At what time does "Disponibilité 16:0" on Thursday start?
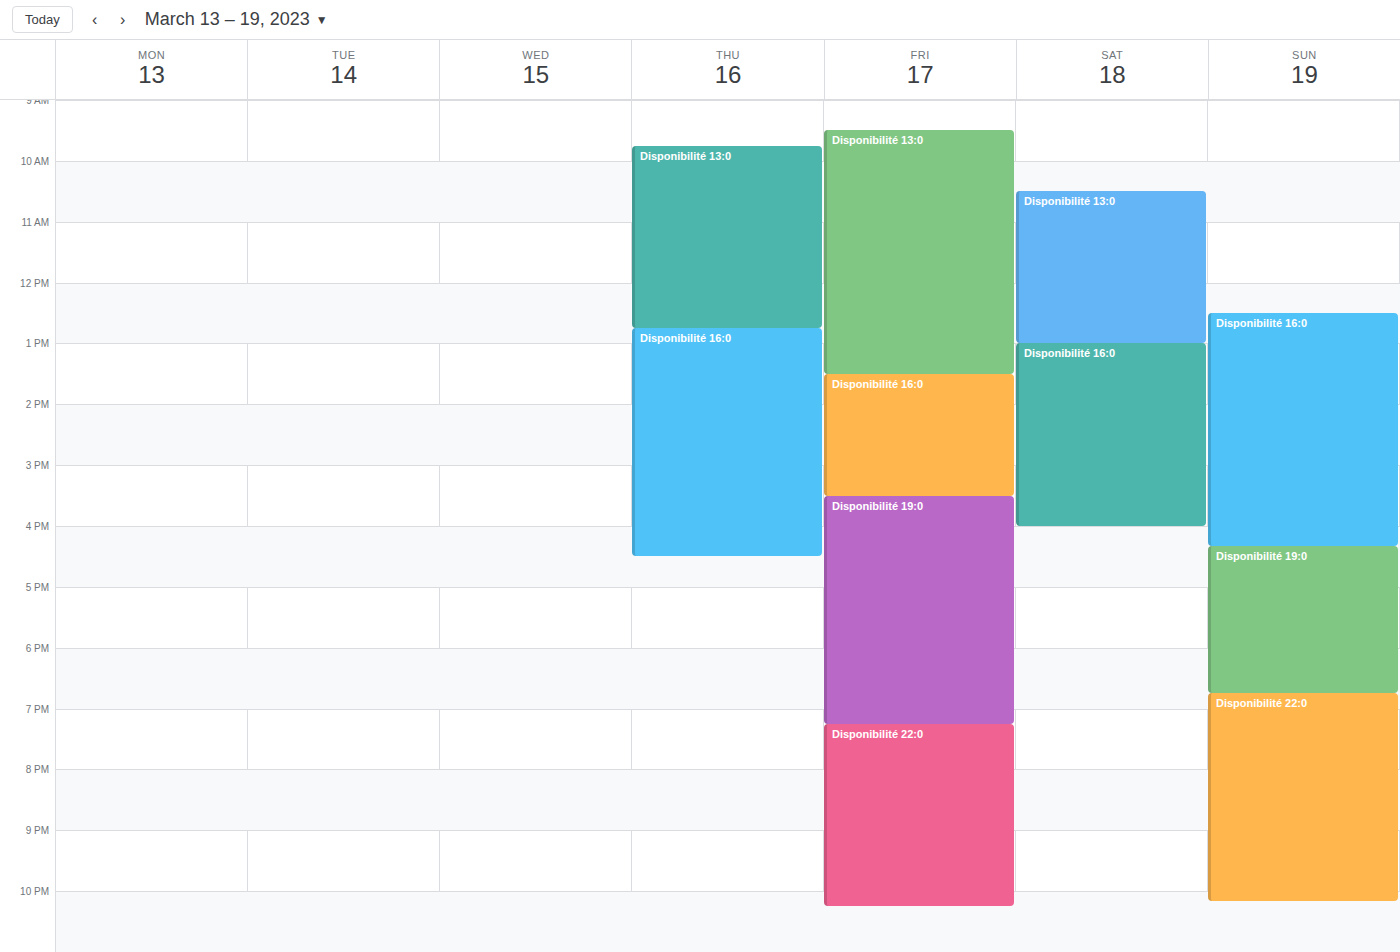
12:45